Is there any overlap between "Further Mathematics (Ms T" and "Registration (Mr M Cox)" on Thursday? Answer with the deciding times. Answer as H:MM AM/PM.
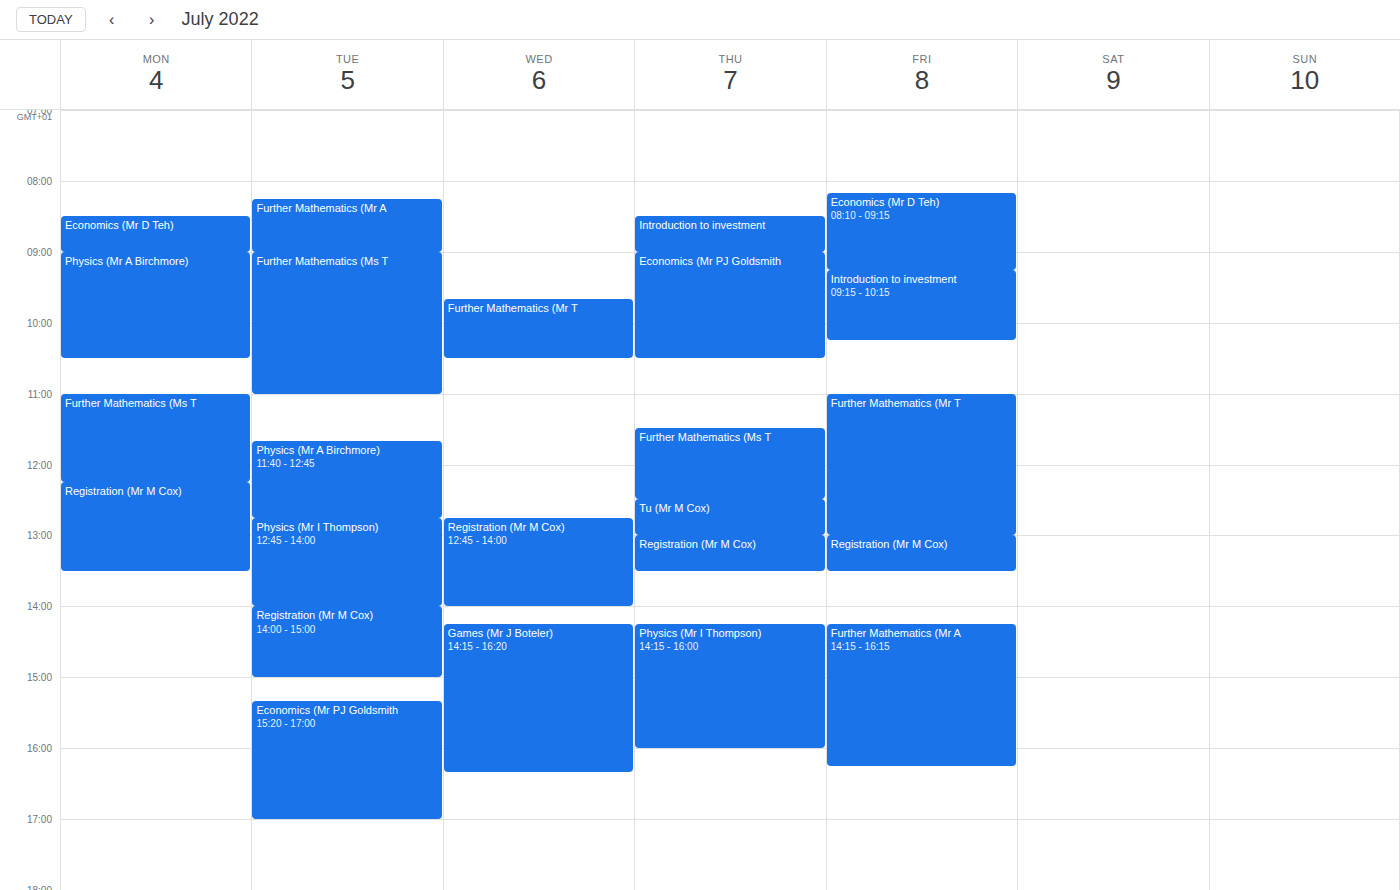
"Further Mathematics (Ms T" ends at 12:30 PM and "Registration (Mr M Cox)" starts at 1:00 PM -- no overlap.